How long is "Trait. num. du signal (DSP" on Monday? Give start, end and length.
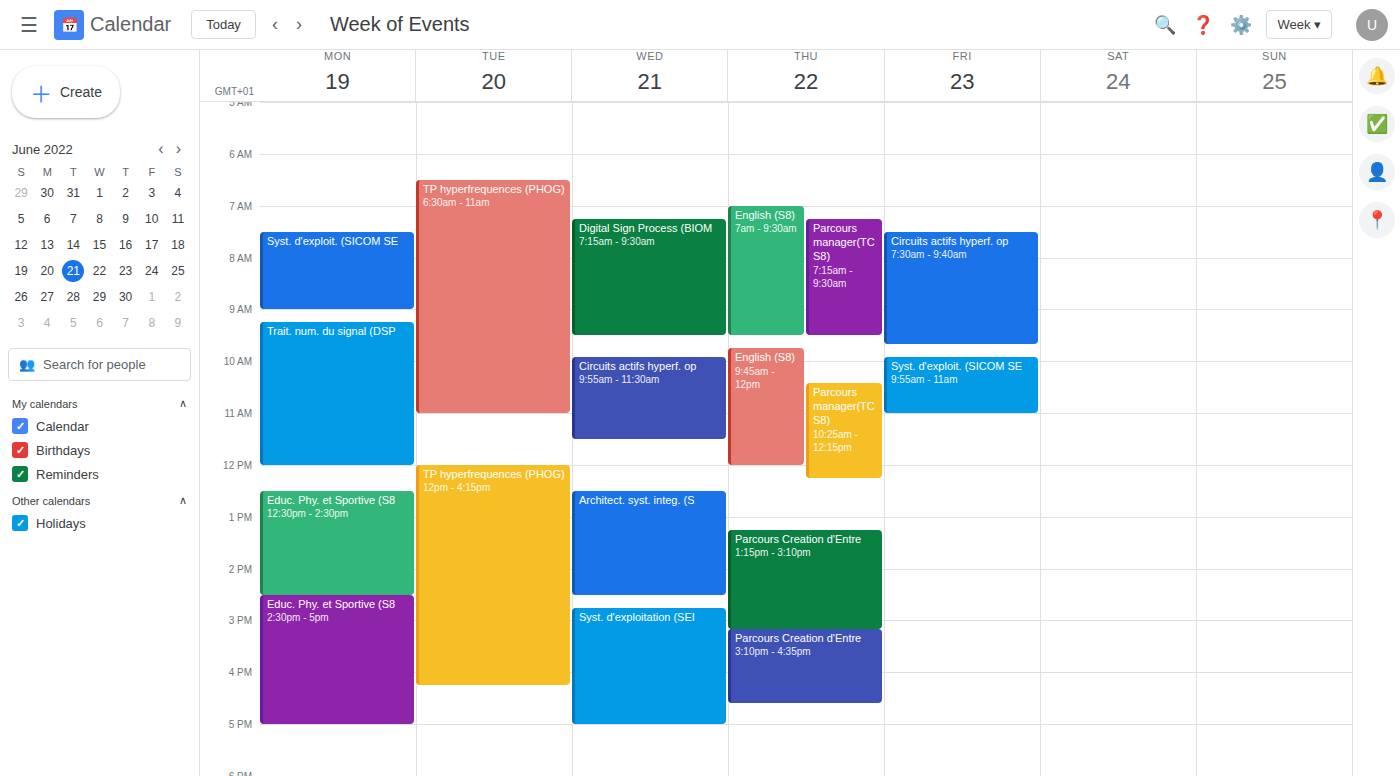
09:15 to 12:00, 2 hours 45 minutes